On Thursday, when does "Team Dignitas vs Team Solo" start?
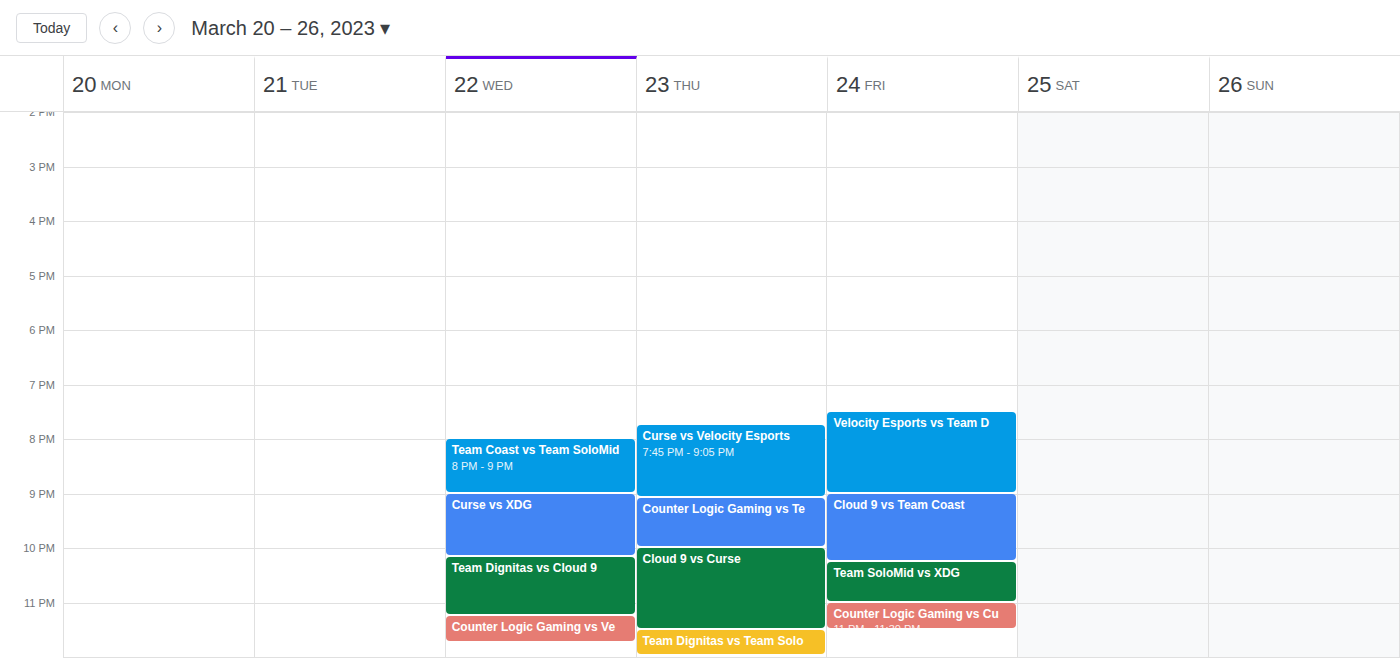
11:30 PM